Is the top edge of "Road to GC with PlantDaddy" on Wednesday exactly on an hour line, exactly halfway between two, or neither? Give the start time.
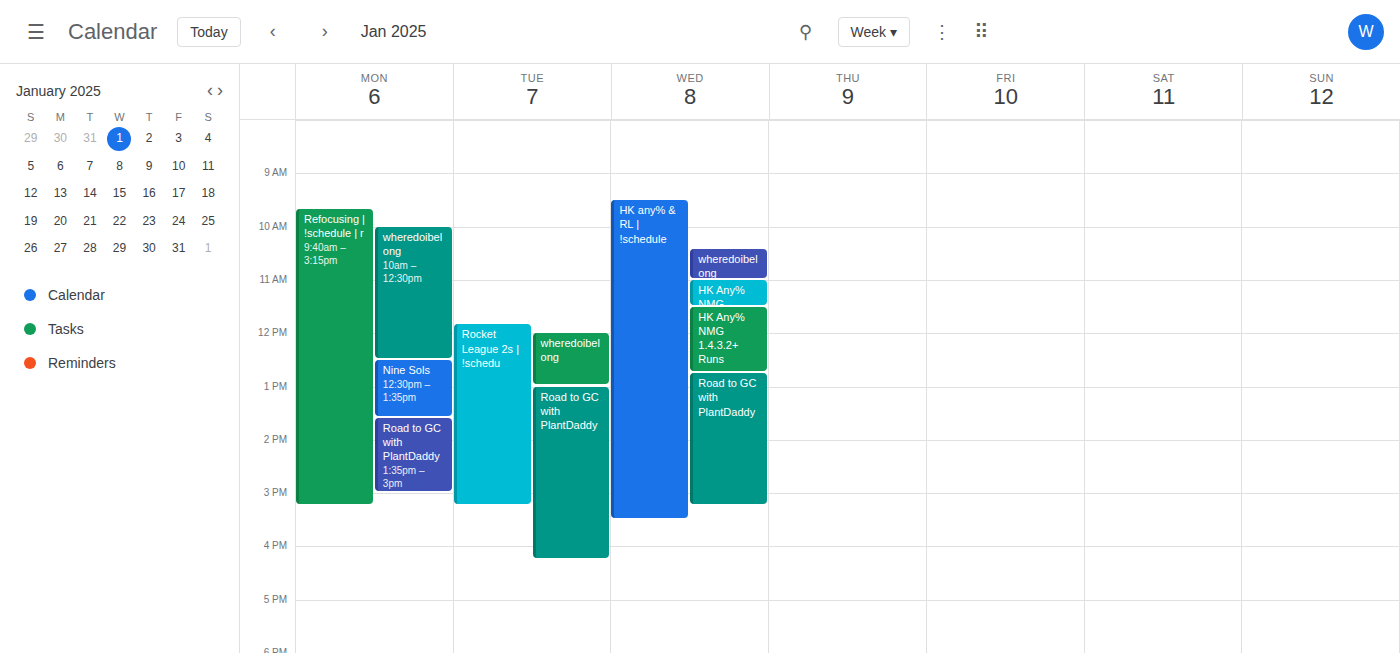
12:45 PM -- neither: three quarters of the way from the 12 PM line to the 1 PM line.